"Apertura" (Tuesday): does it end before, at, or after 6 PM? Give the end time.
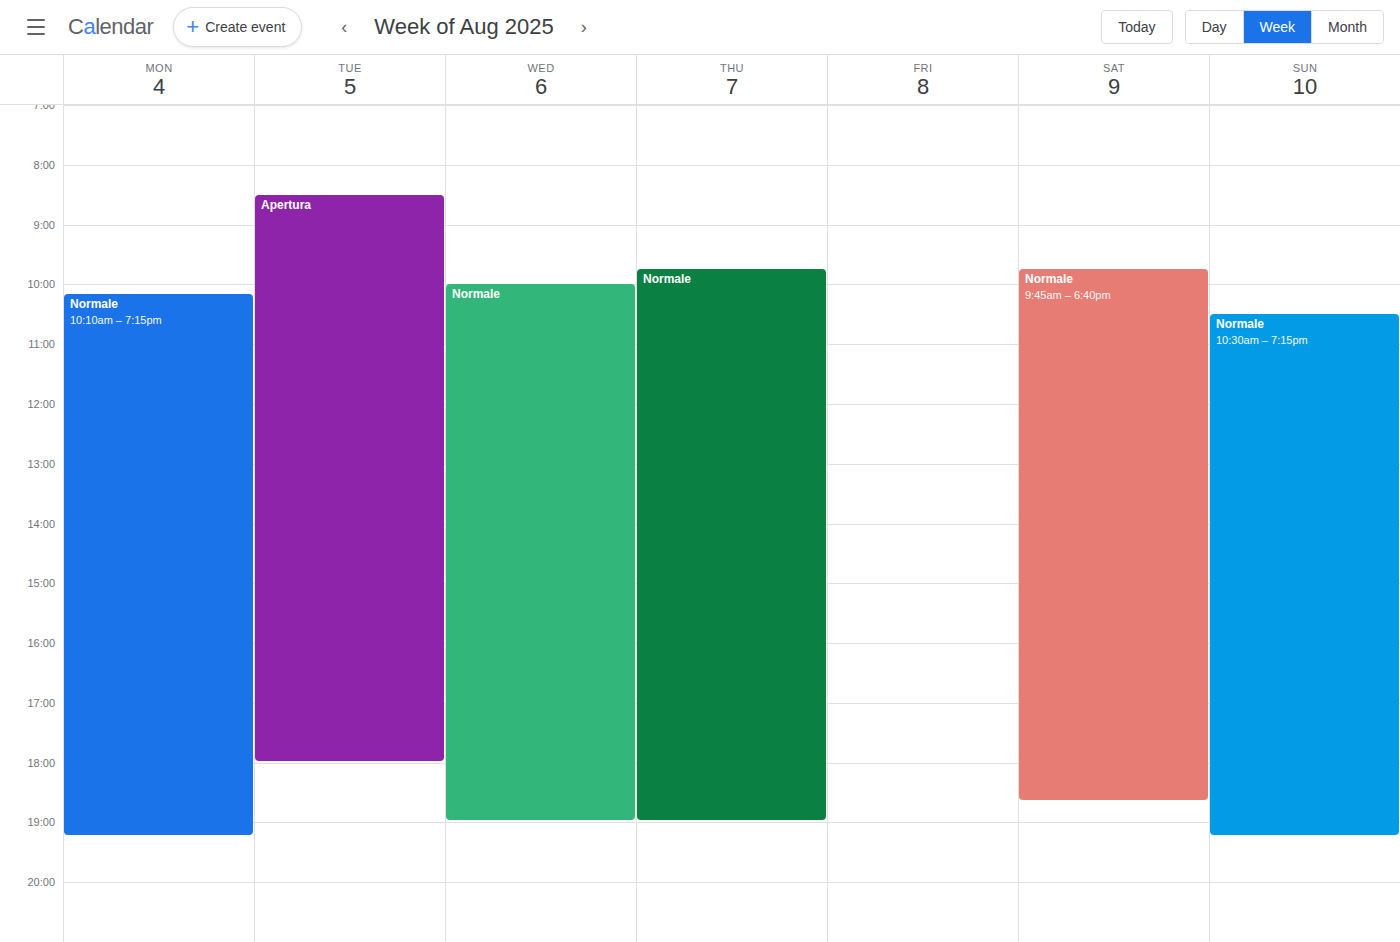
6:00 PM -- exactly at 6 PM, on the 6 PM line.